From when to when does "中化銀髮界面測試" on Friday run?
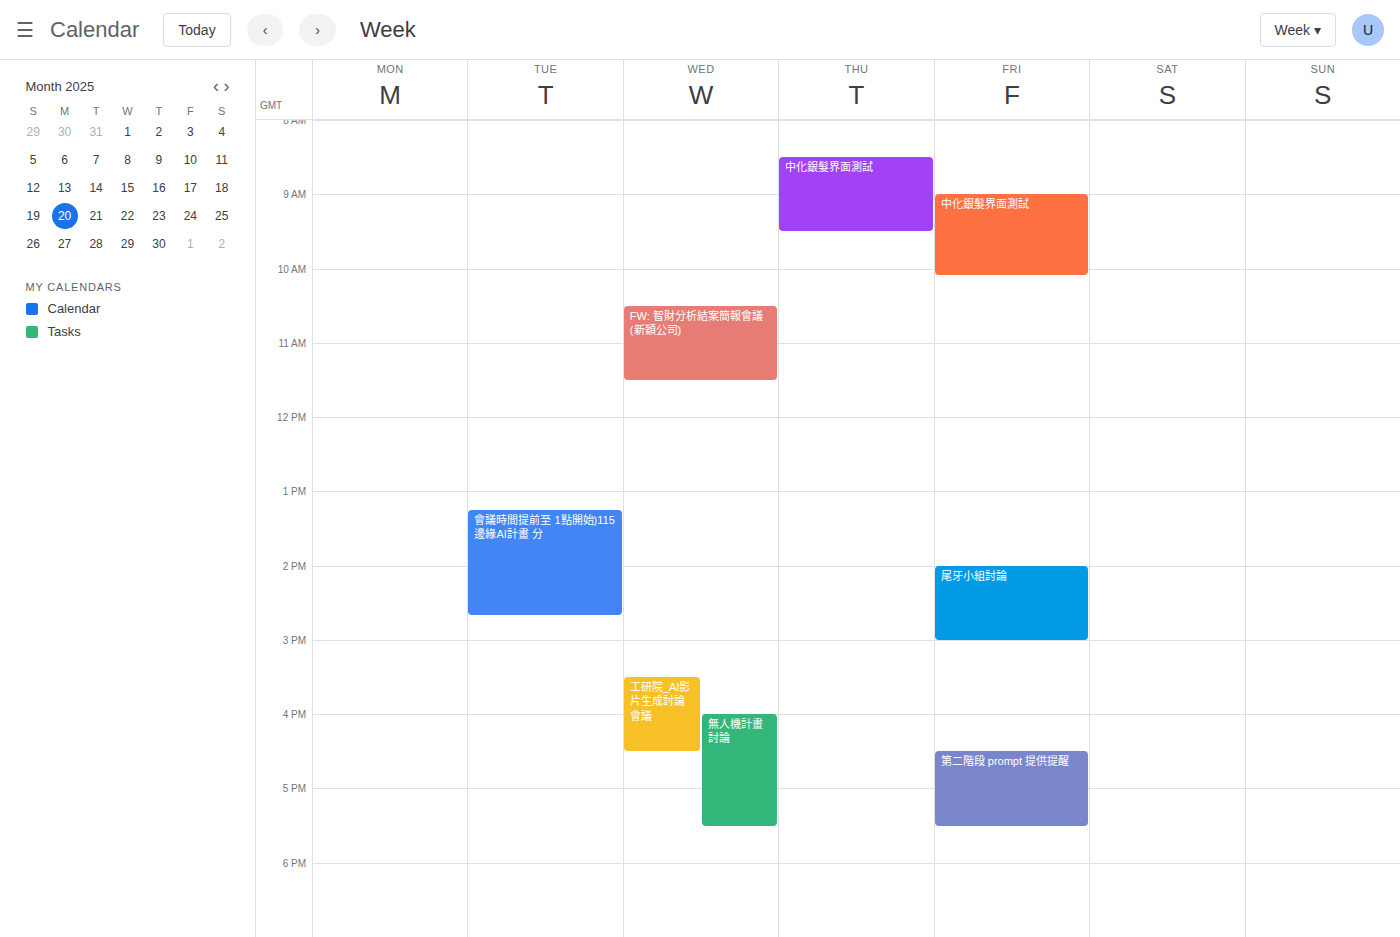
9:00 AM to 10:05 AM